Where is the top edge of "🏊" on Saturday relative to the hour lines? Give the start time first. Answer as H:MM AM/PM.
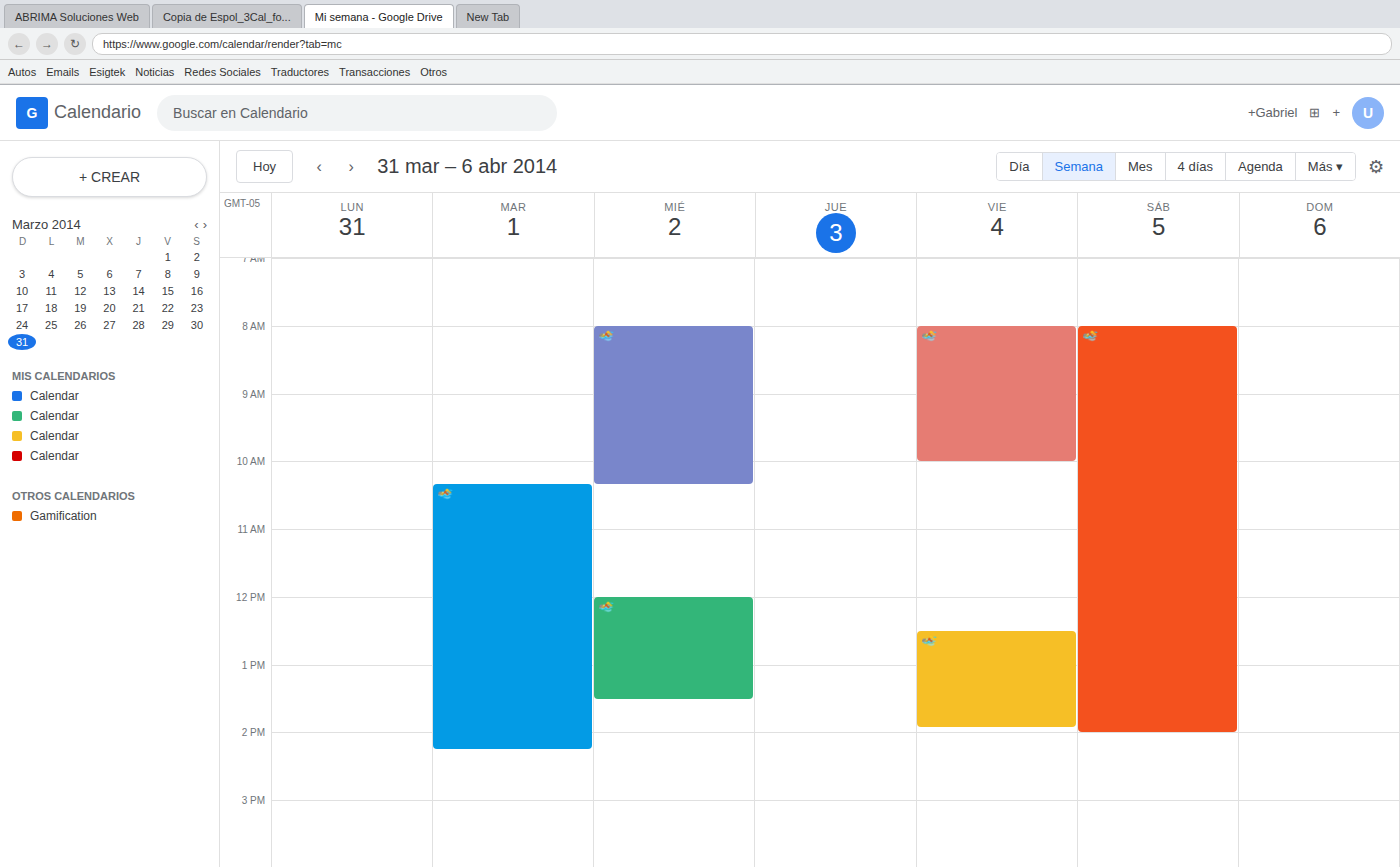
8:00 AM -- exactly on the 8 AM line.